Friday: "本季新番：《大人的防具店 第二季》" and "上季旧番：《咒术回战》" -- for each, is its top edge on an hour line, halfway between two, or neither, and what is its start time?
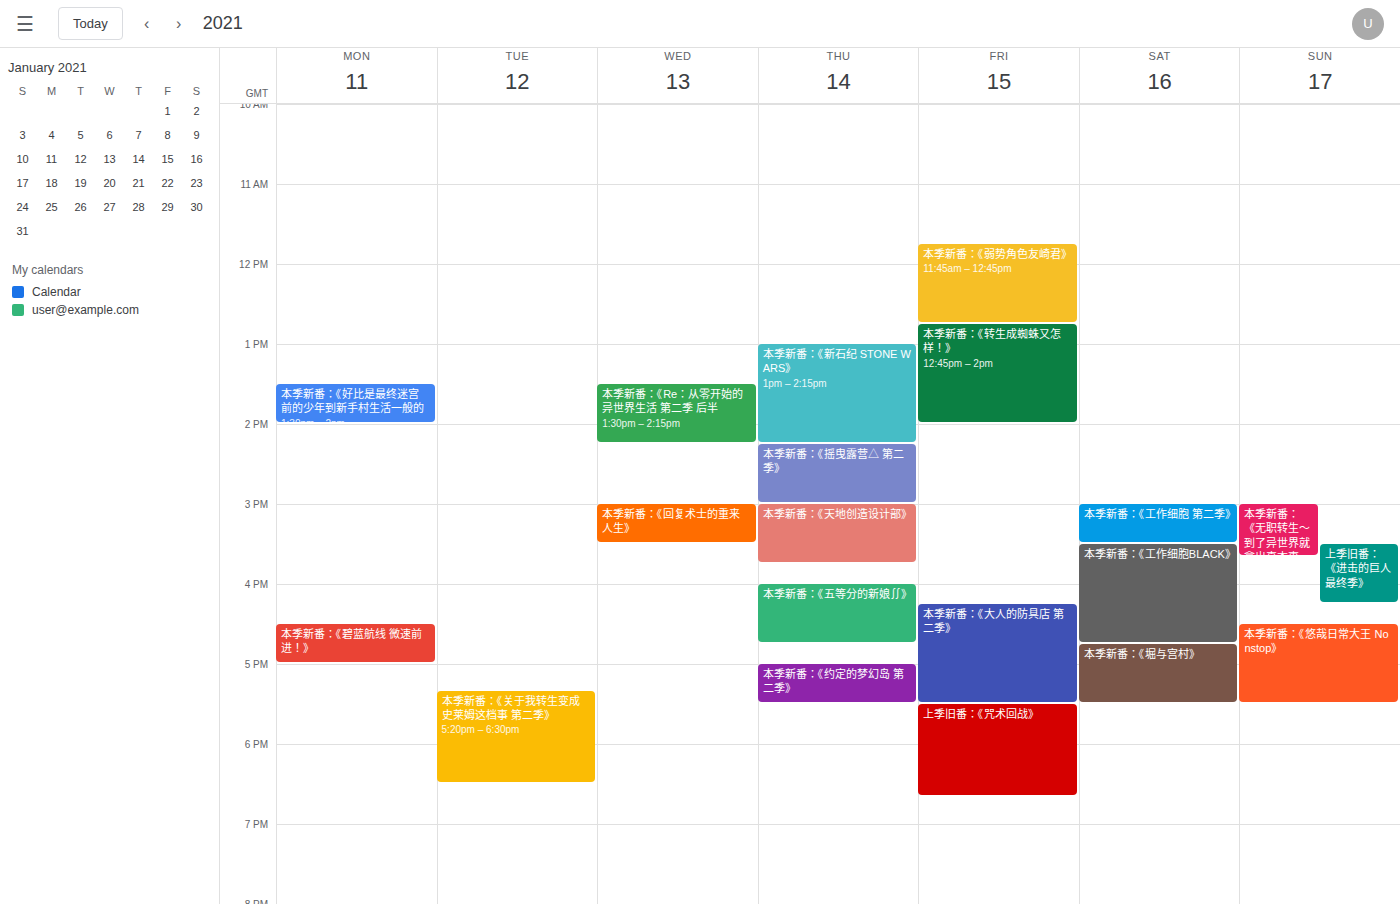
"本季新番：《大人的防具店 第二季》": 4:15 PM, neither: a quarter of the way from the 4 PM line to the 5 PM line. "上季旧番：《咒术回战》": 5:30 PM, halfway between the 5 PM and 6 PM lines.